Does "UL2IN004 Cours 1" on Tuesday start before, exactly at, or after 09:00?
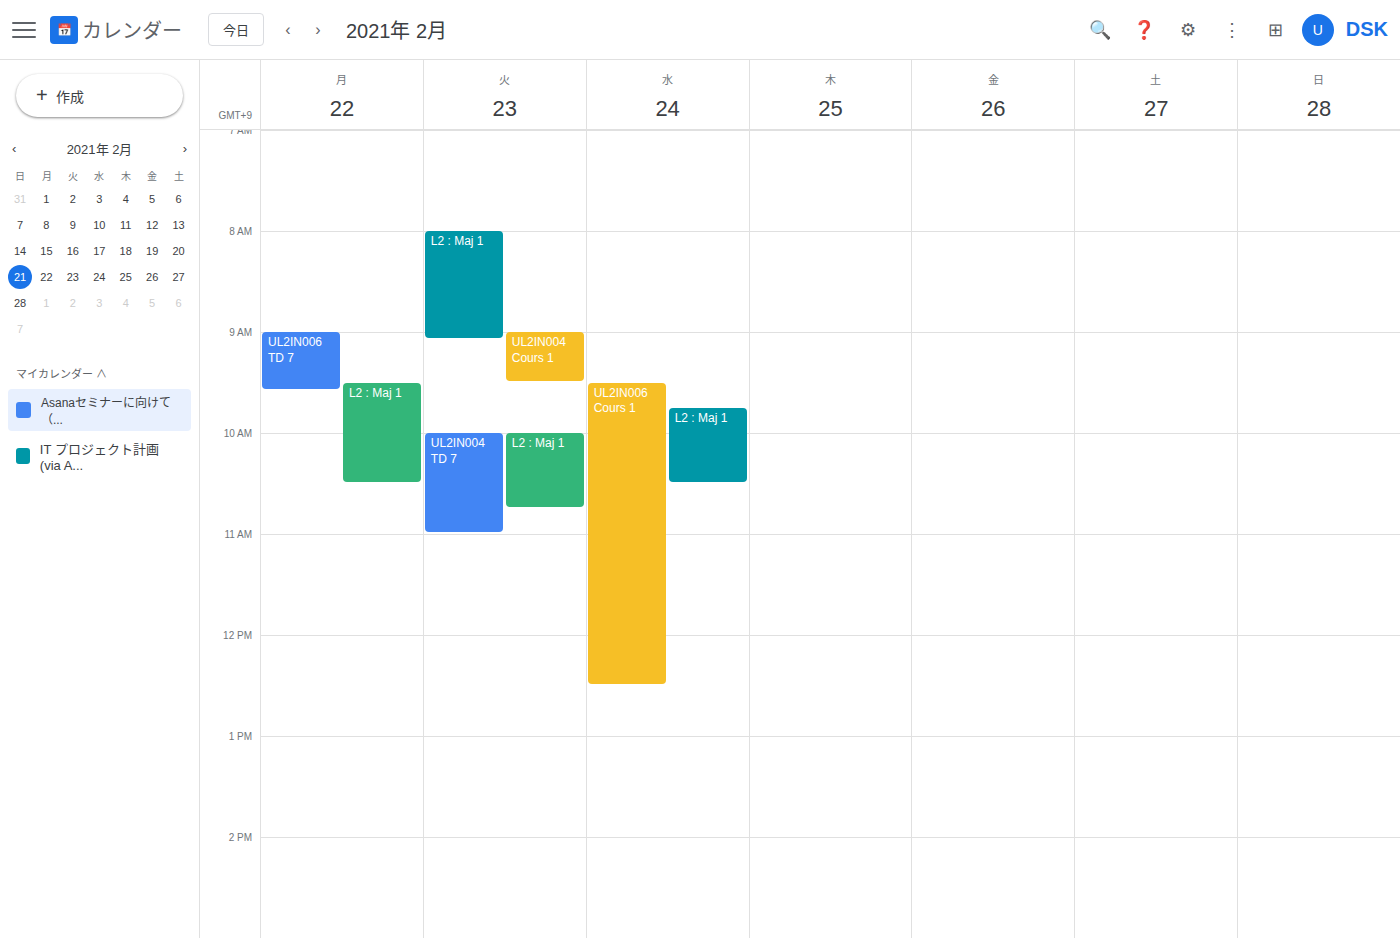
09:00 -- exactly at 09:00, on the 09:00 line.